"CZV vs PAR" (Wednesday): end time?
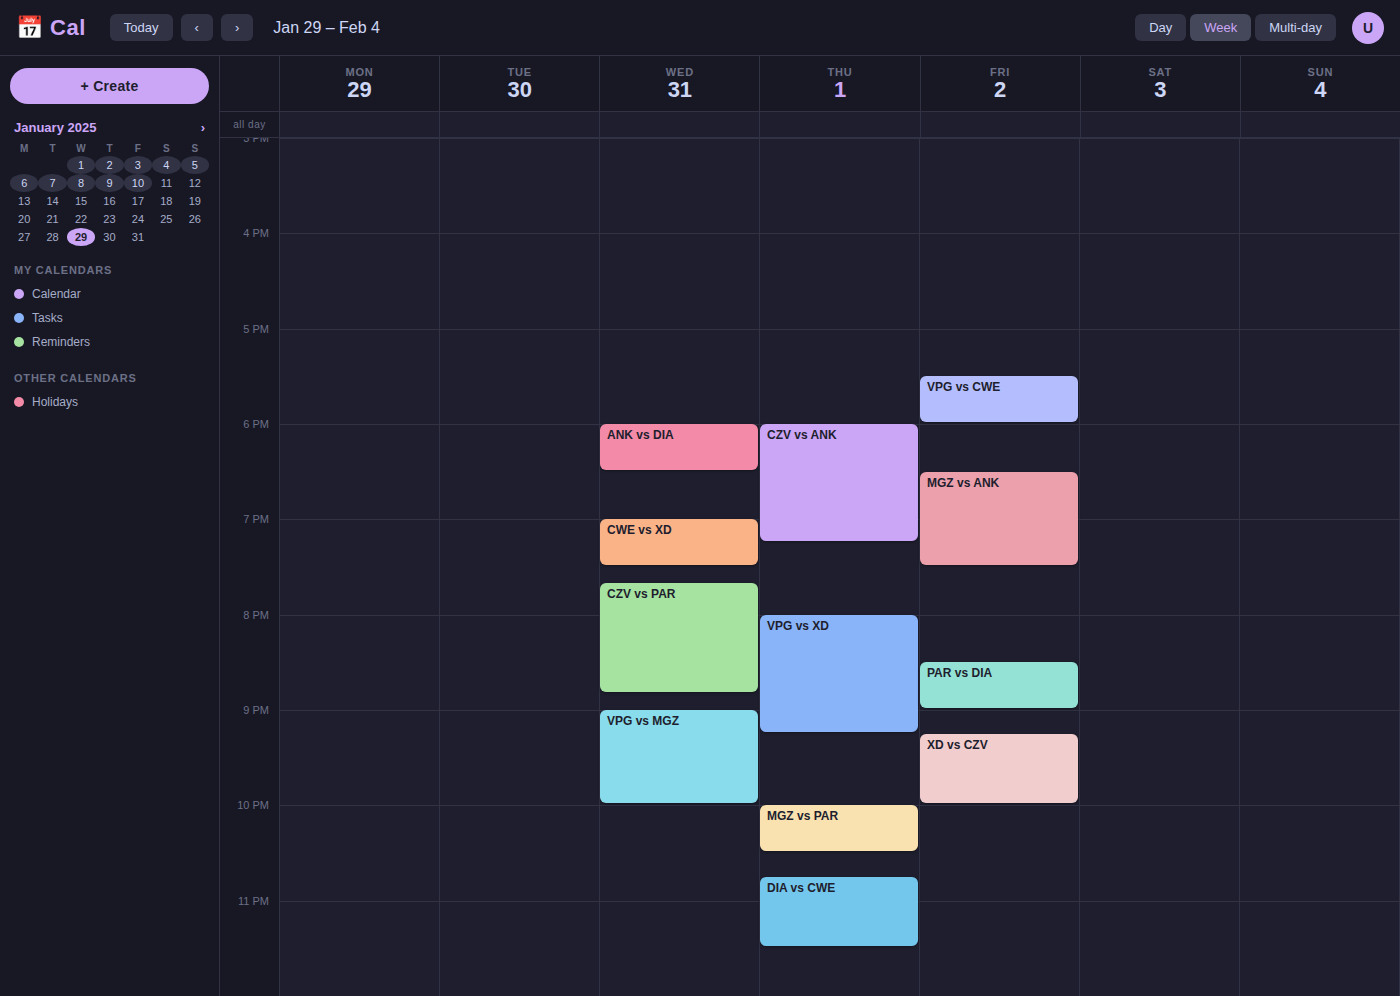
8:50 PM